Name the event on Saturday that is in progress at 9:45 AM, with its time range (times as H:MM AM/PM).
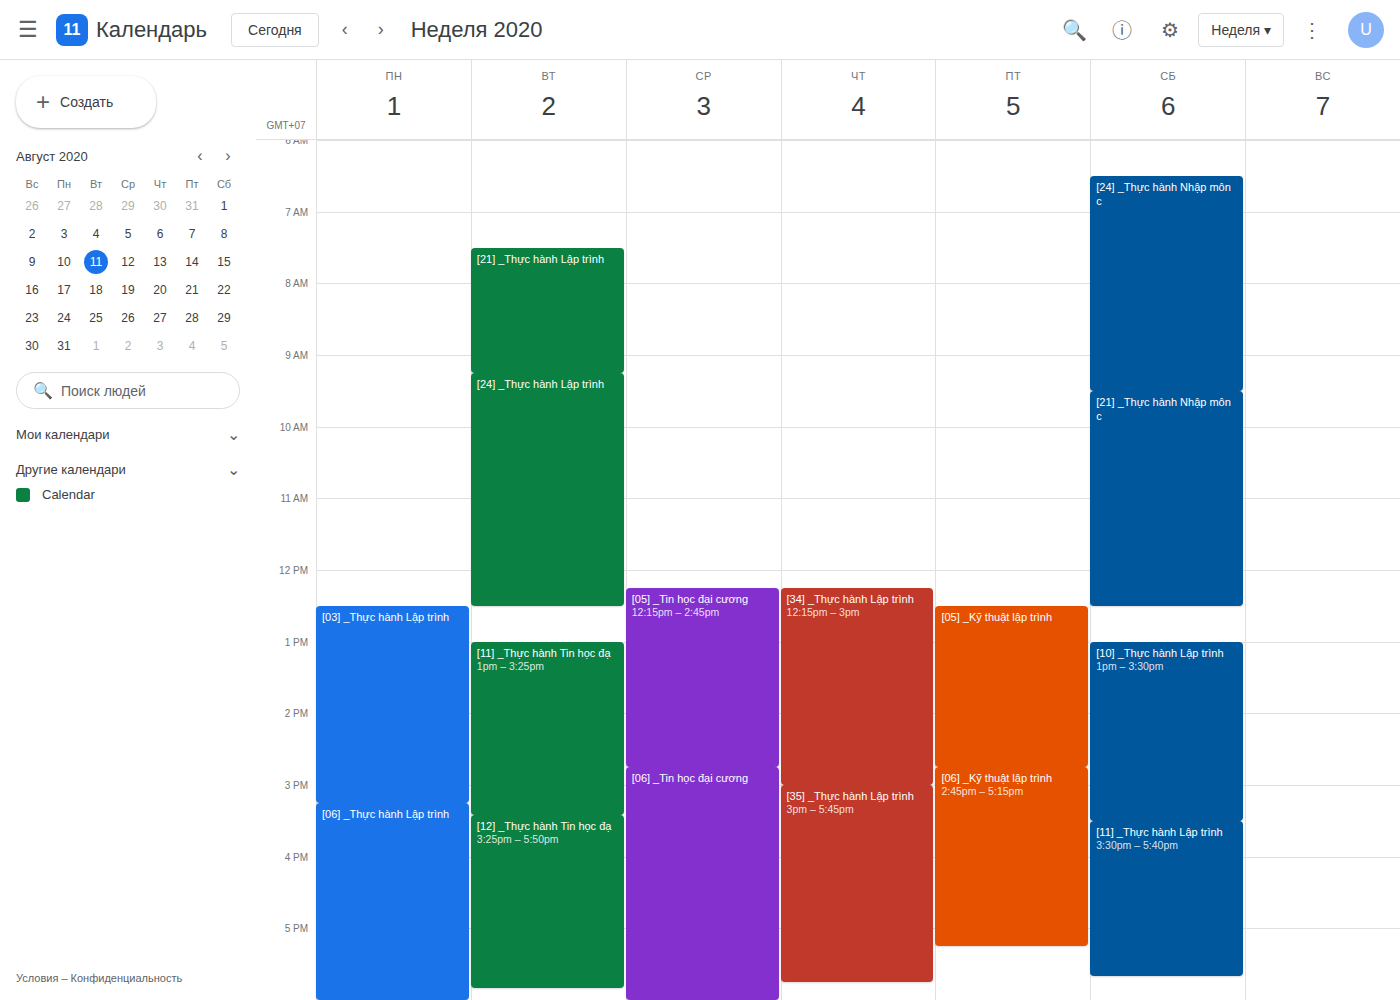
"[21] _Thực hành Nhập môn c", 9:30 AM to 12:30 PM